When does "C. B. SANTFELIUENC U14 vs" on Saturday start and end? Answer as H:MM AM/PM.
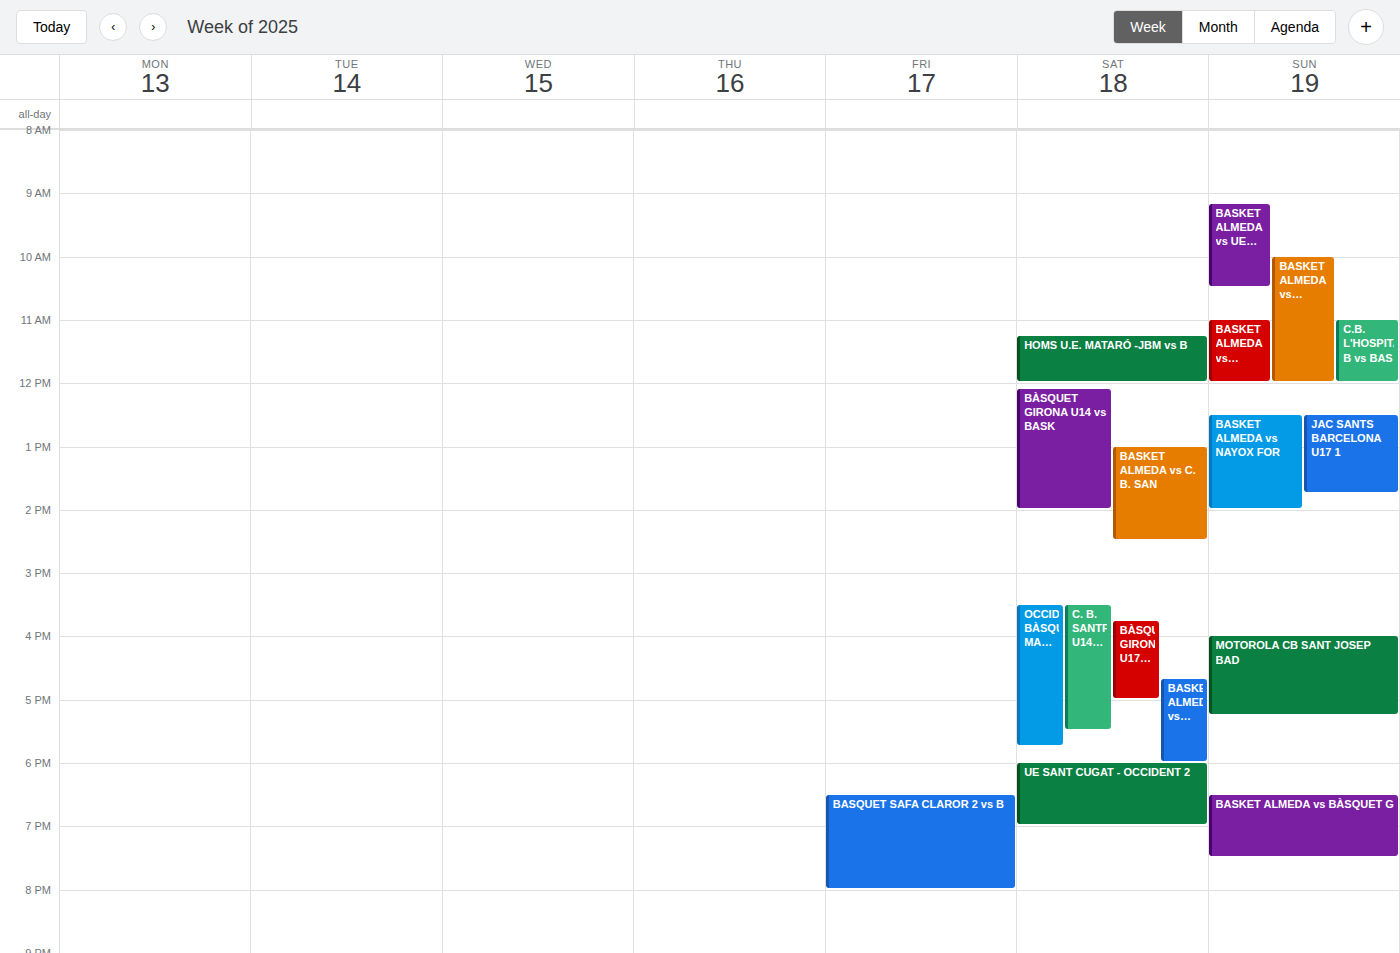
3:30 PM to 5:30 PM